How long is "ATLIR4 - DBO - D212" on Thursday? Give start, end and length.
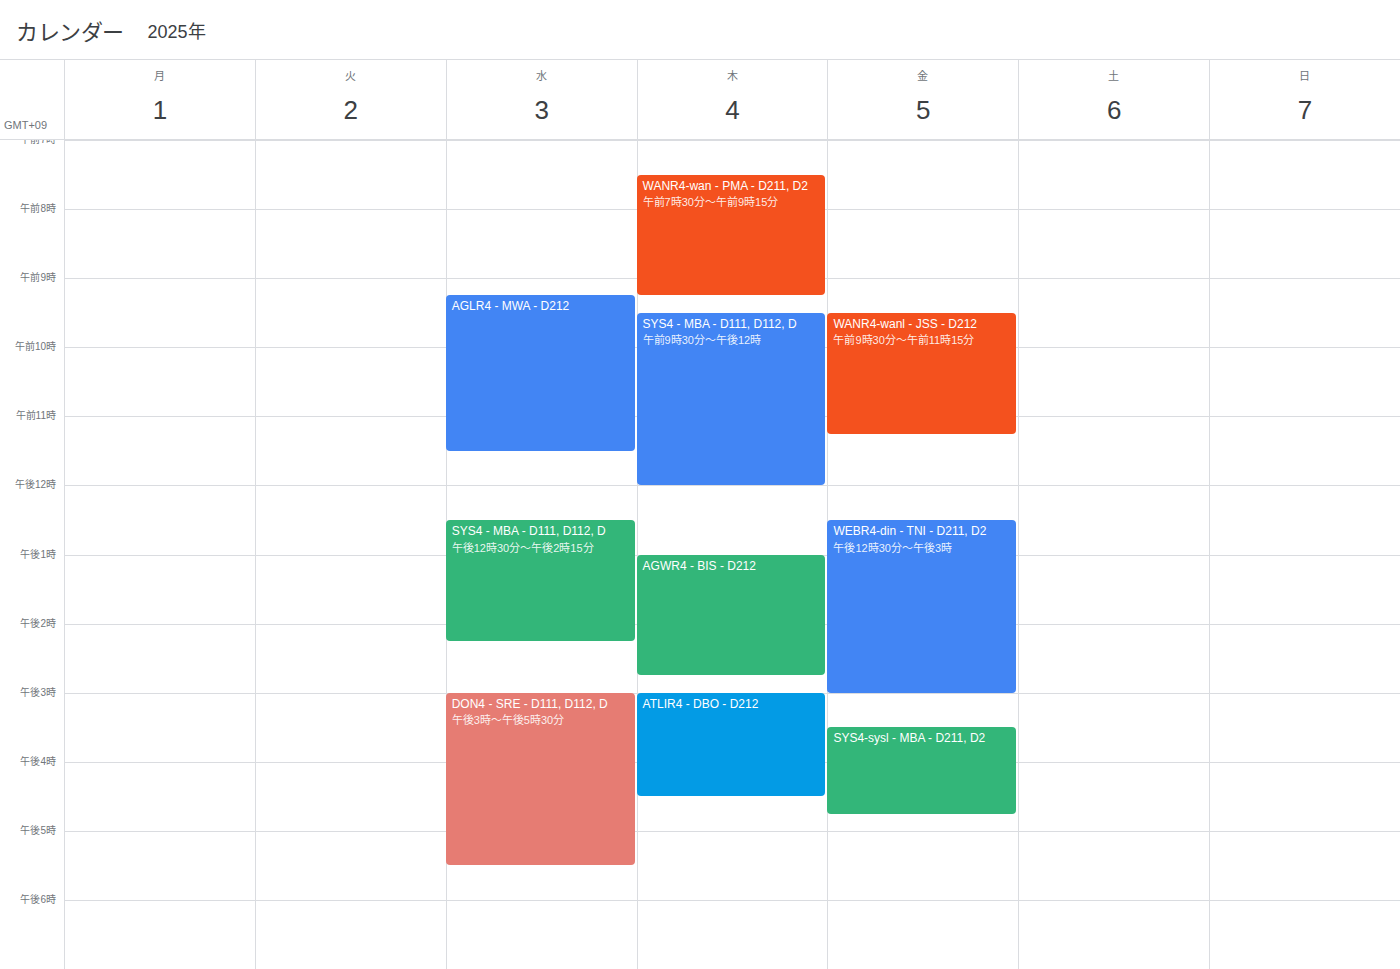
15:00 to 16:30, 1 hour 30 minutes